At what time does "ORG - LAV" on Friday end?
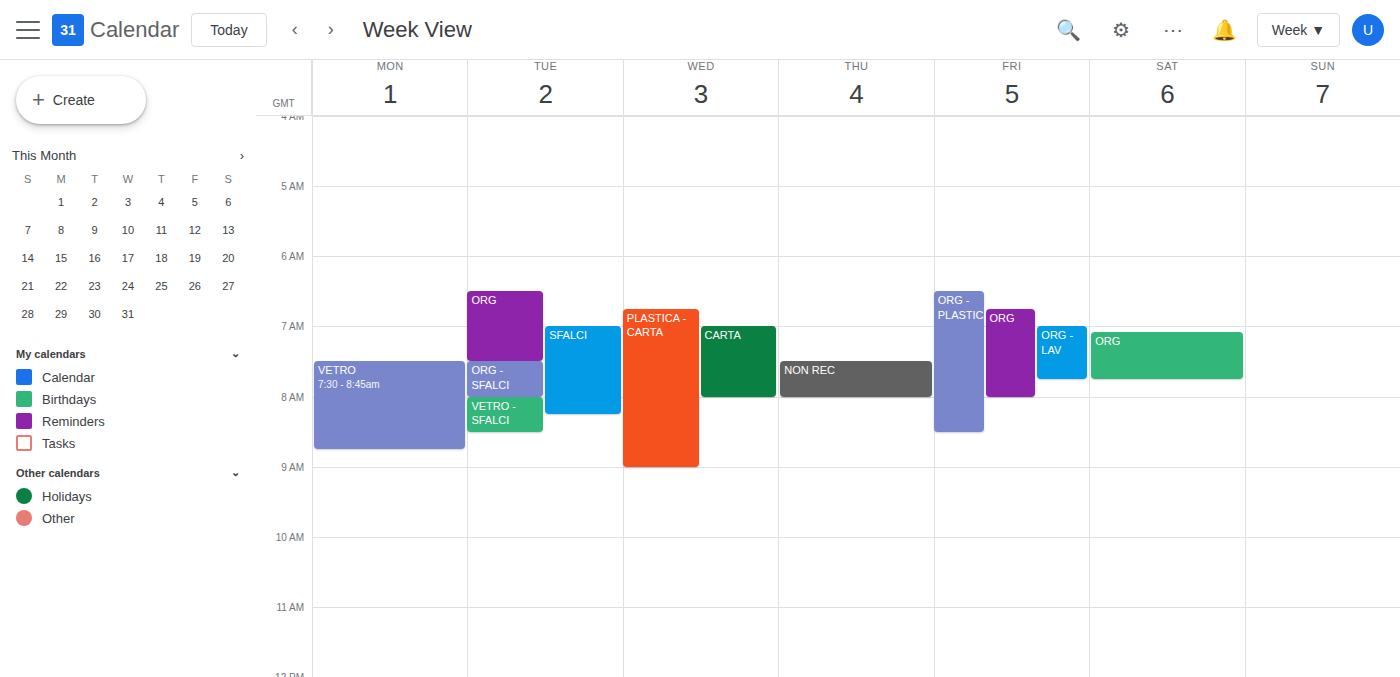
7:45 AM